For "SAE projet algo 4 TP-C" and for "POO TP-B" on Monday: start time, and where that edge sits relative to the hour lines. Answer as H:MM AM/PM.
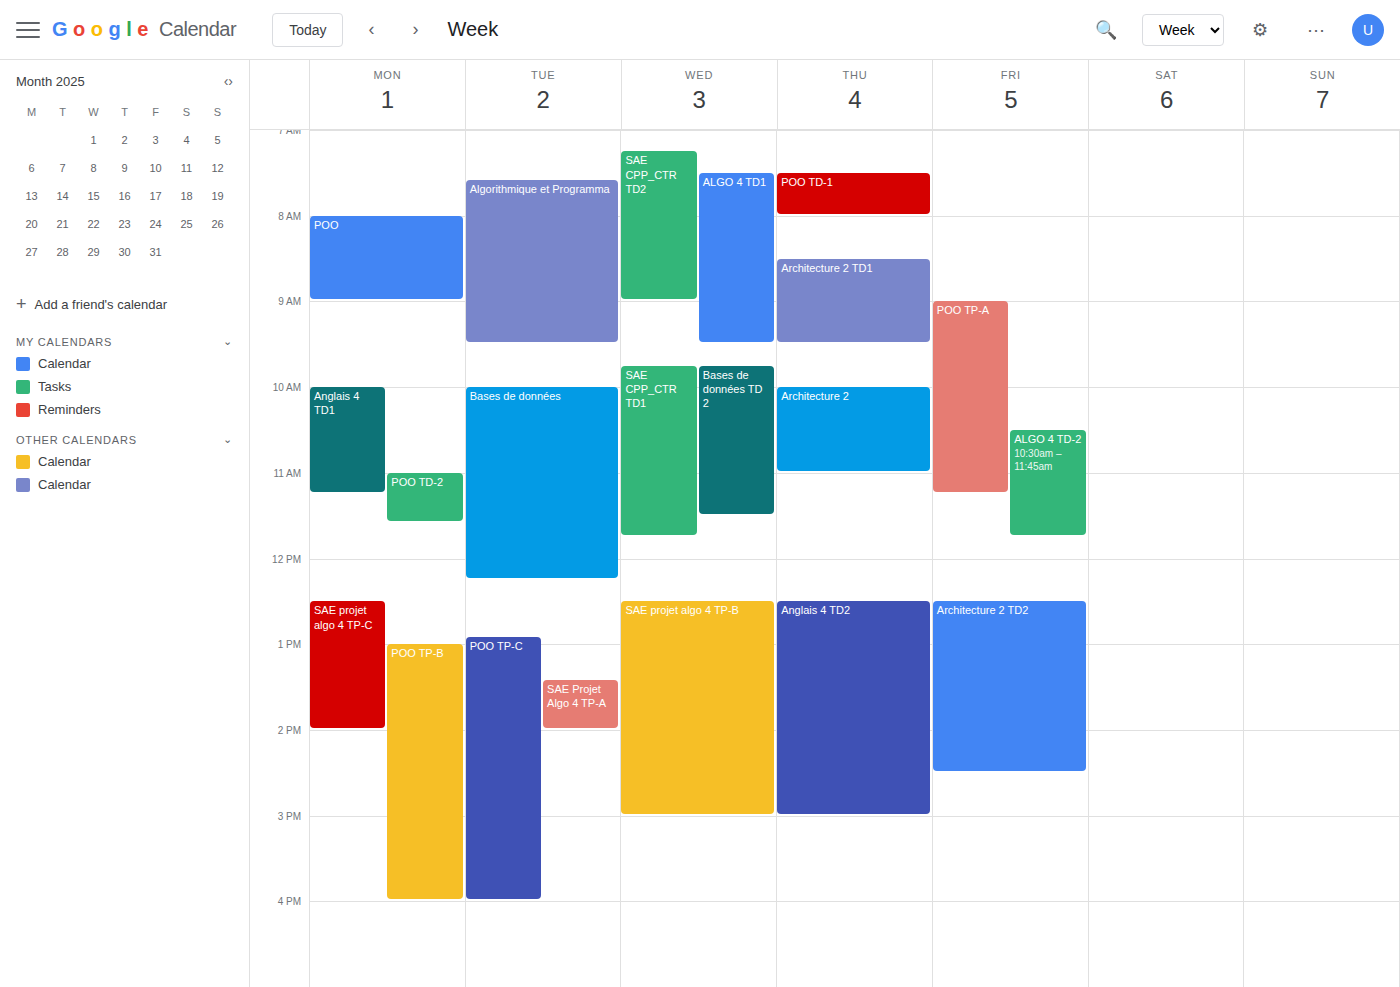
"SAE projet algo 4 TP-C": 12:30 PM, halfway between the 12 PM and 1 PM lines. "POO TP-B": 1:00 PM, exactly on the 1 PM line.